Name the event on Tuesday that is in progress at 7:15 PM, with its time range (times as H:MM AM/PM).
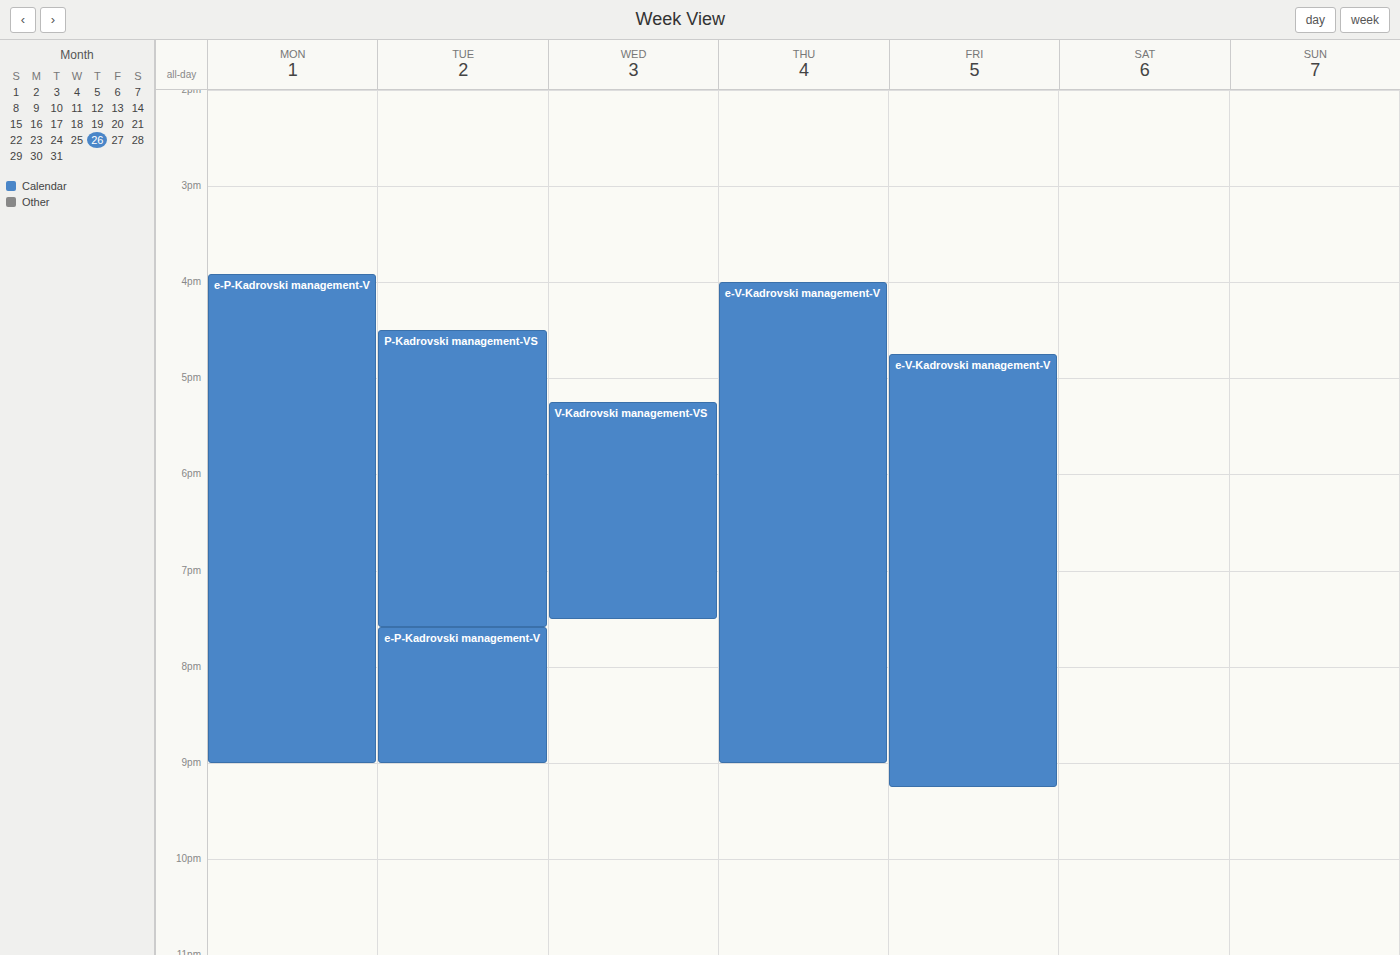
"P-Kadrovski management-VS", 4:30 PM to 7:35 PM